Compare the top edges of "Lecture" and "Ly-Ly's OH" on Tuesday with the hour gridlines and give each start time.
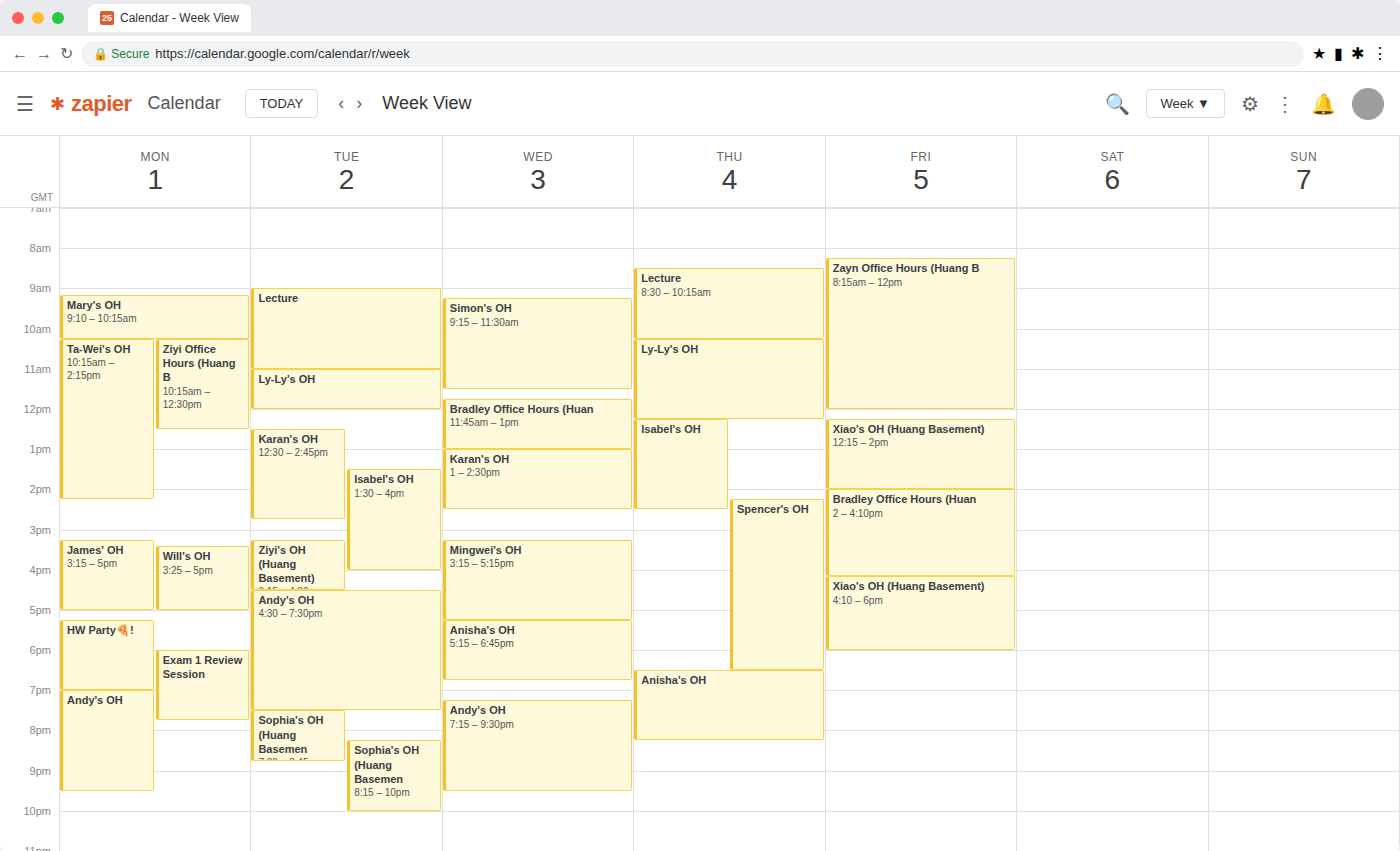
"Lecture": 9:00 AM, exactly on the 9 AM line. "Ly-Ly's OH": 11:00 AM, exactly on the 11 AM line.